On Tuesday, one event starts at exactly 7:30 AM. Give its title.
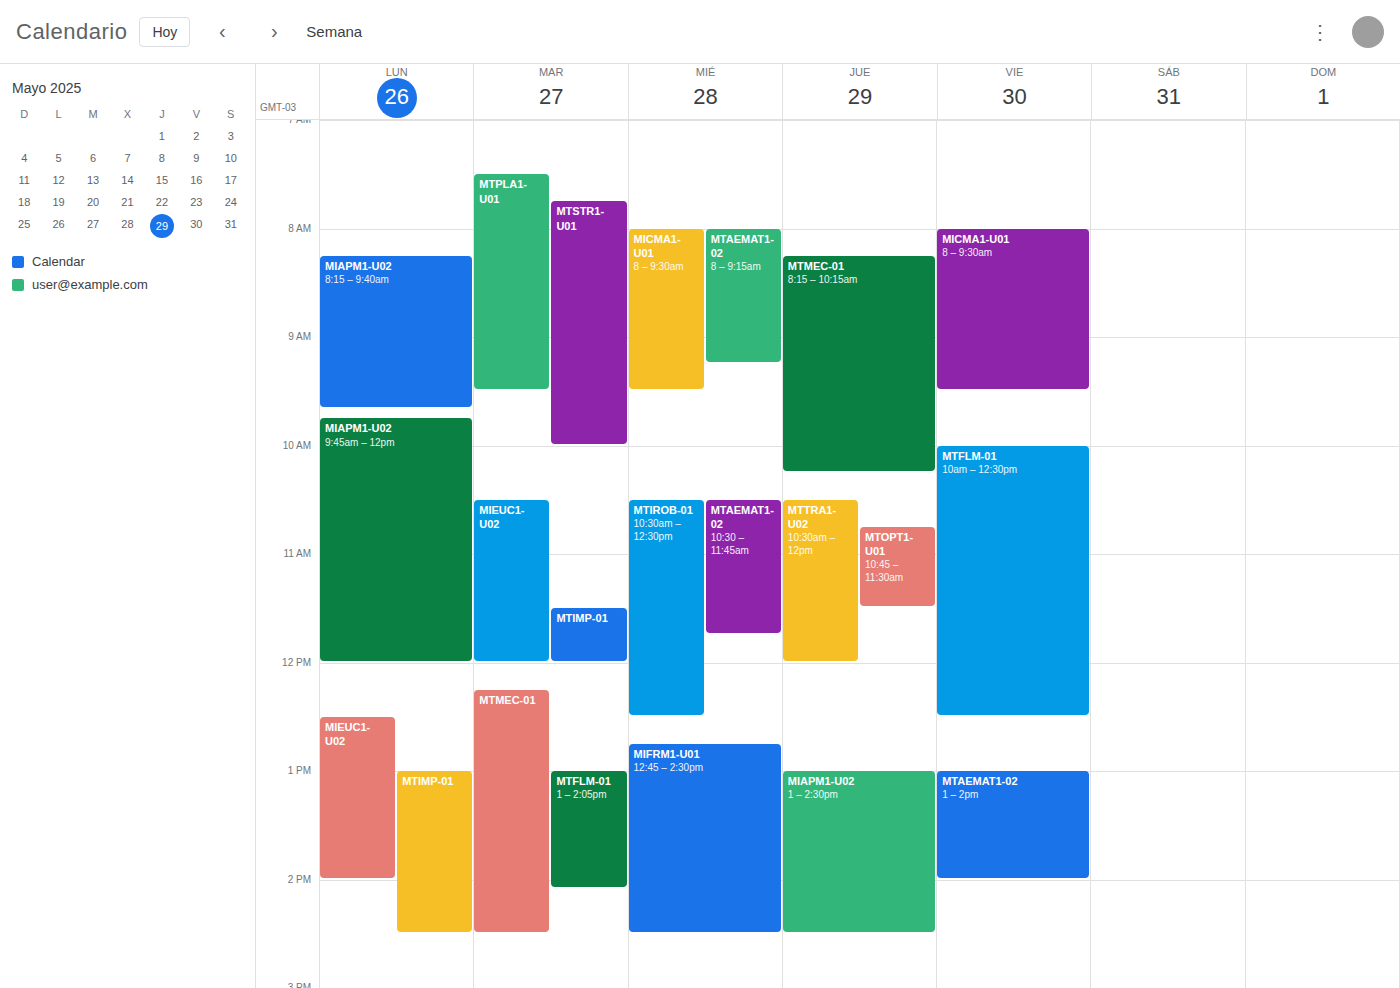
"MTPLA1-U01"